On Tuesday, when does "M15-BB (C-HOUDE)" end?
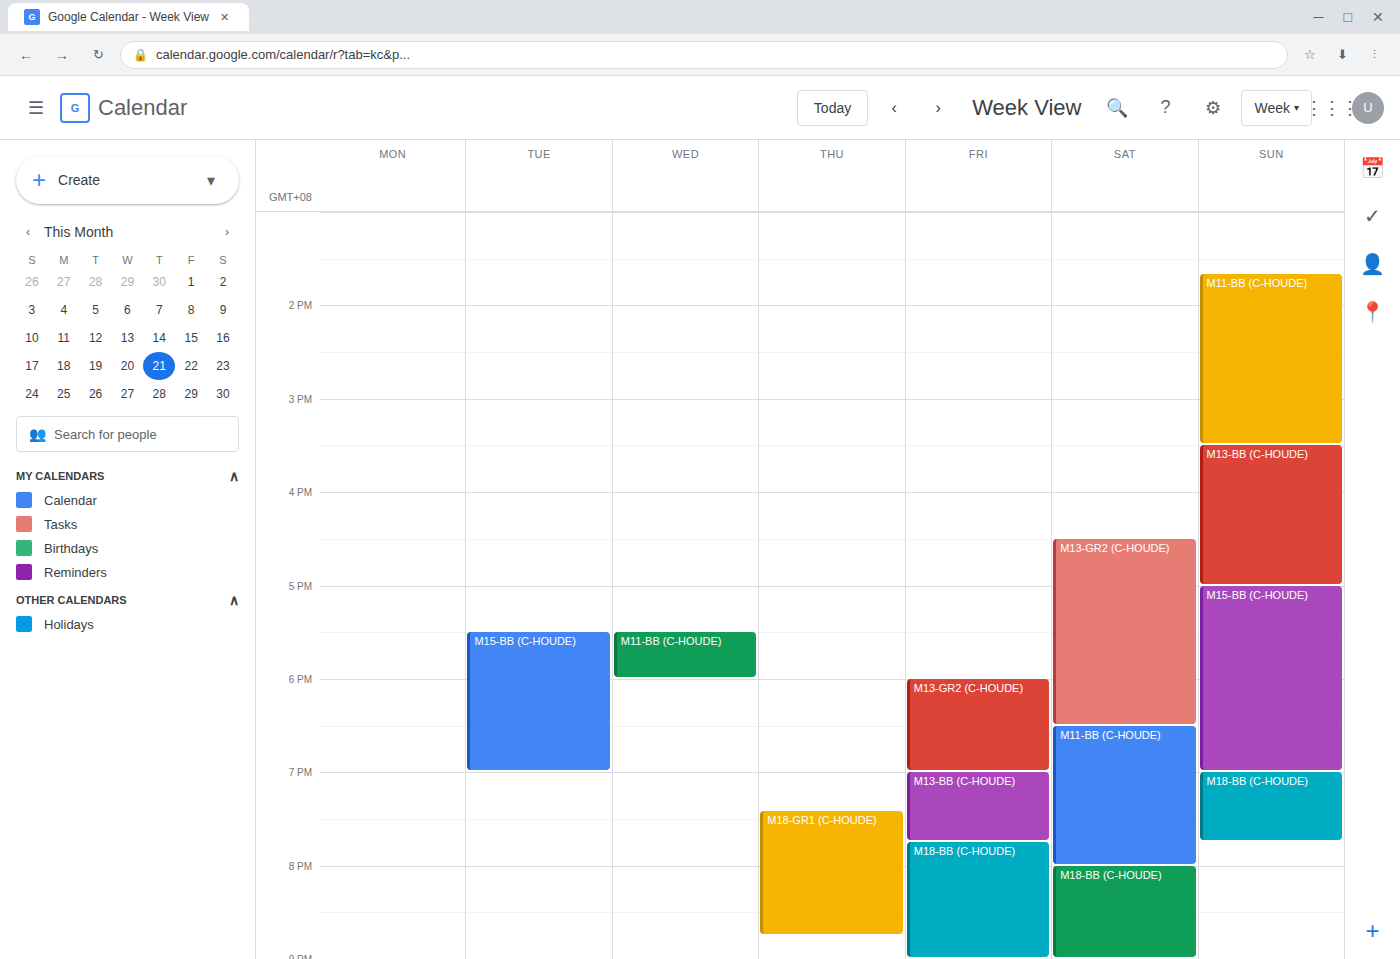
7:00 PM